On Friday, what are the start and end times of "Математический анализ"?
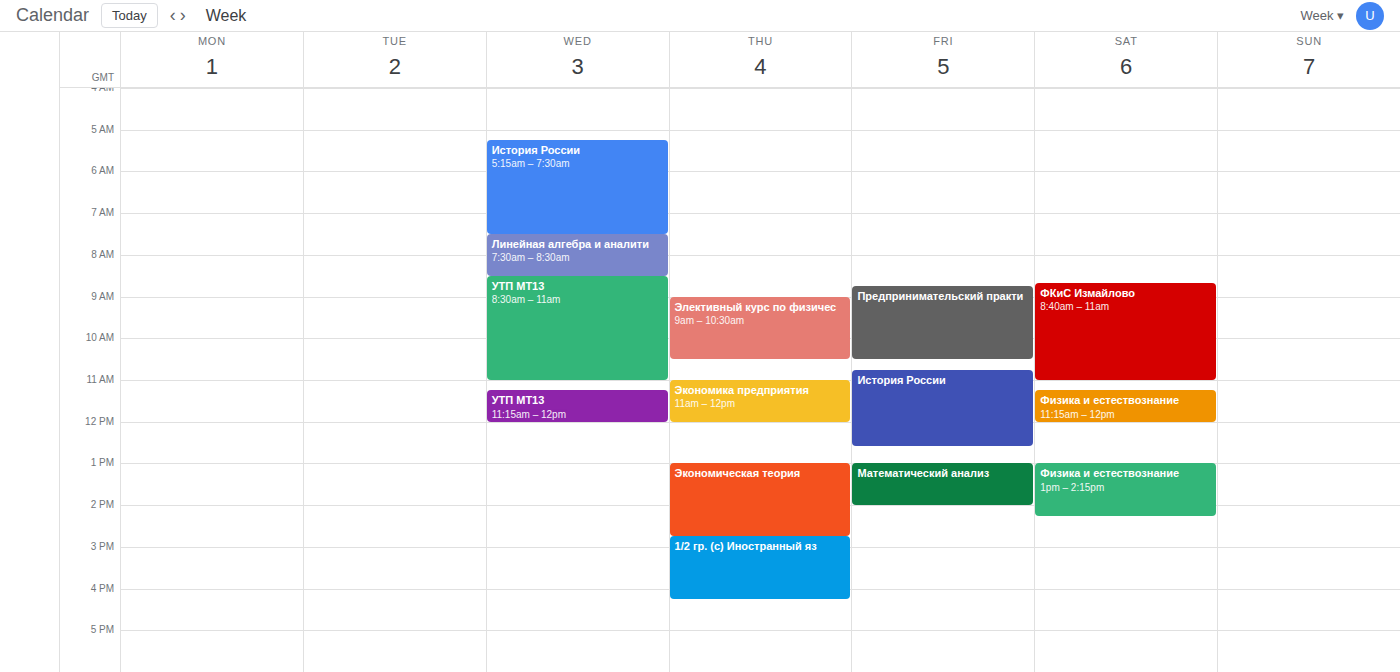
1:00 PM to 2:00 PM